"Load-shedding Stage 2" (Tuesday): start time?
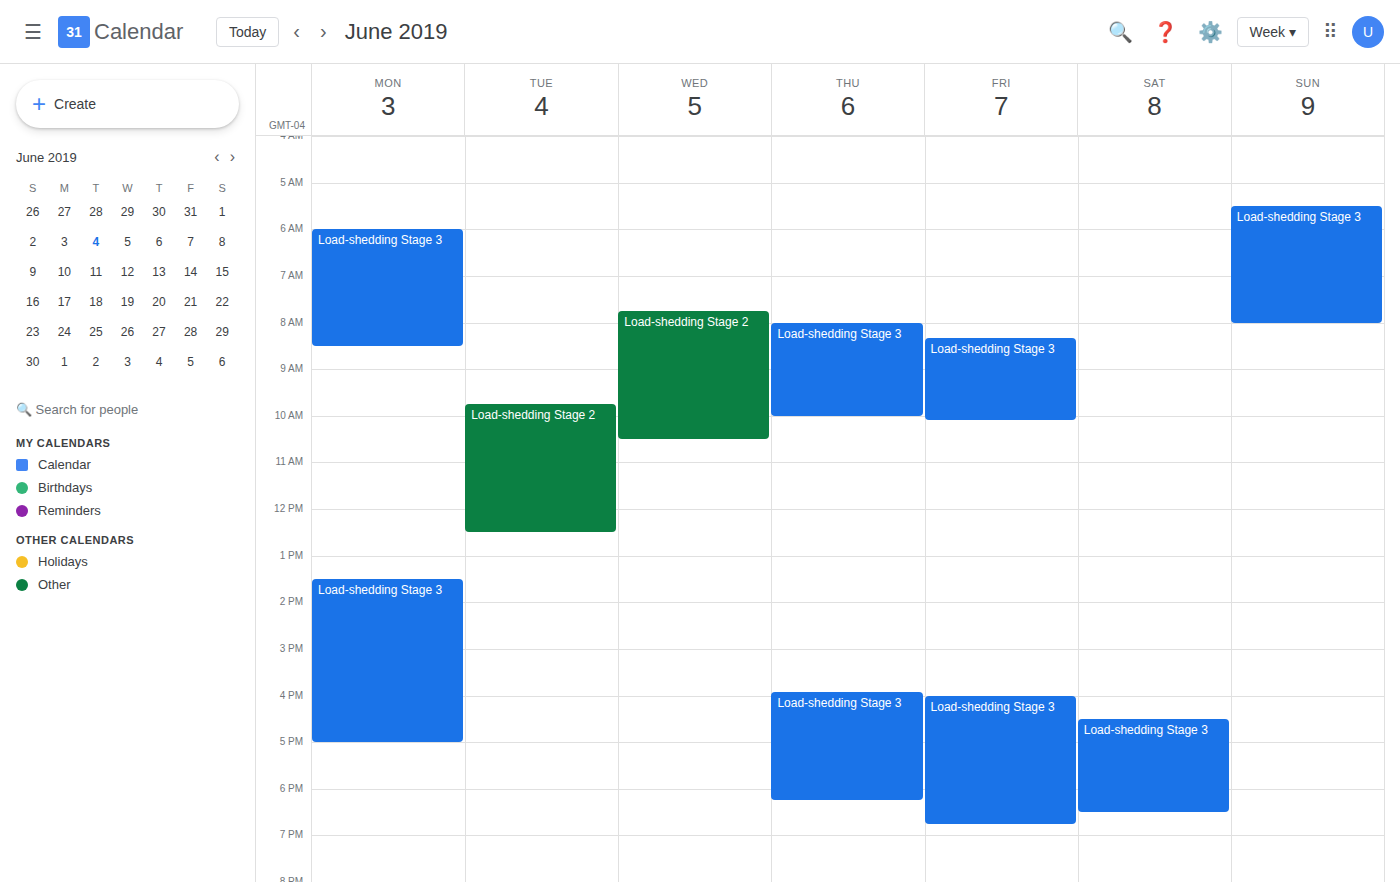
9:45 AM